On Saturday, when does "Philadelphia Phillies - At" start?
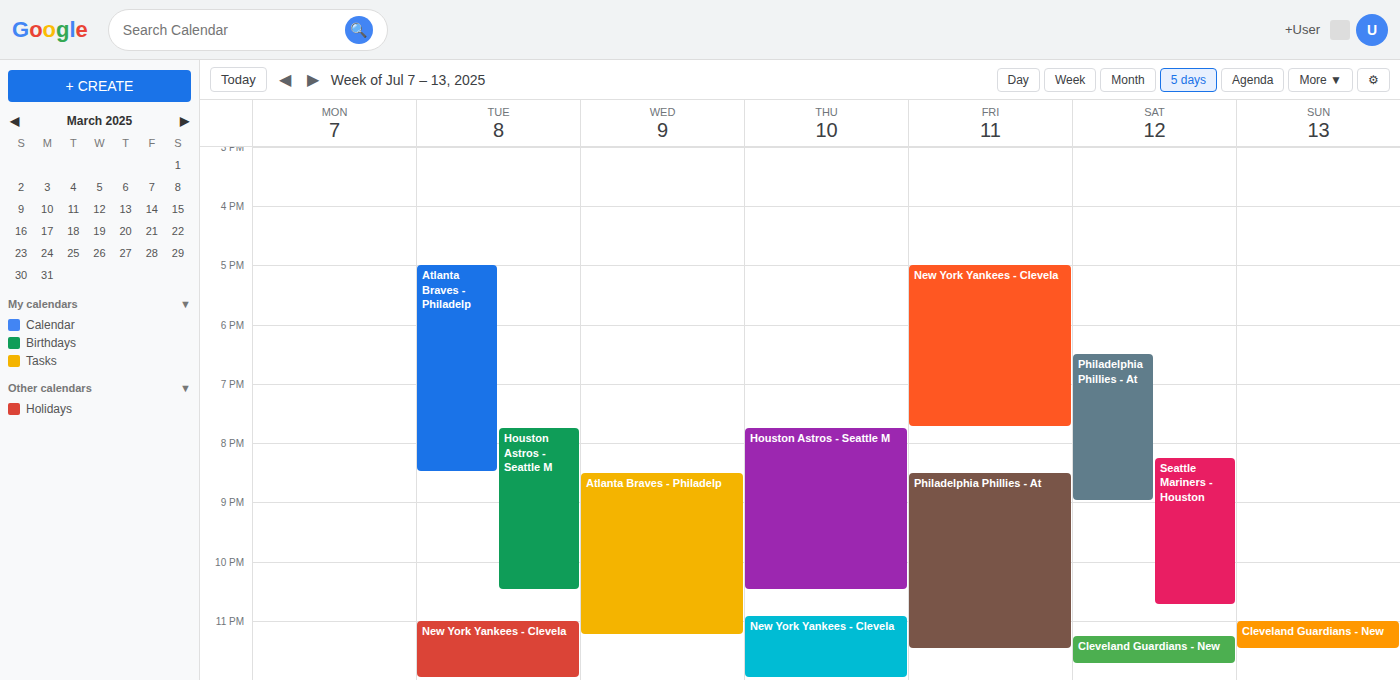
6:30 PM